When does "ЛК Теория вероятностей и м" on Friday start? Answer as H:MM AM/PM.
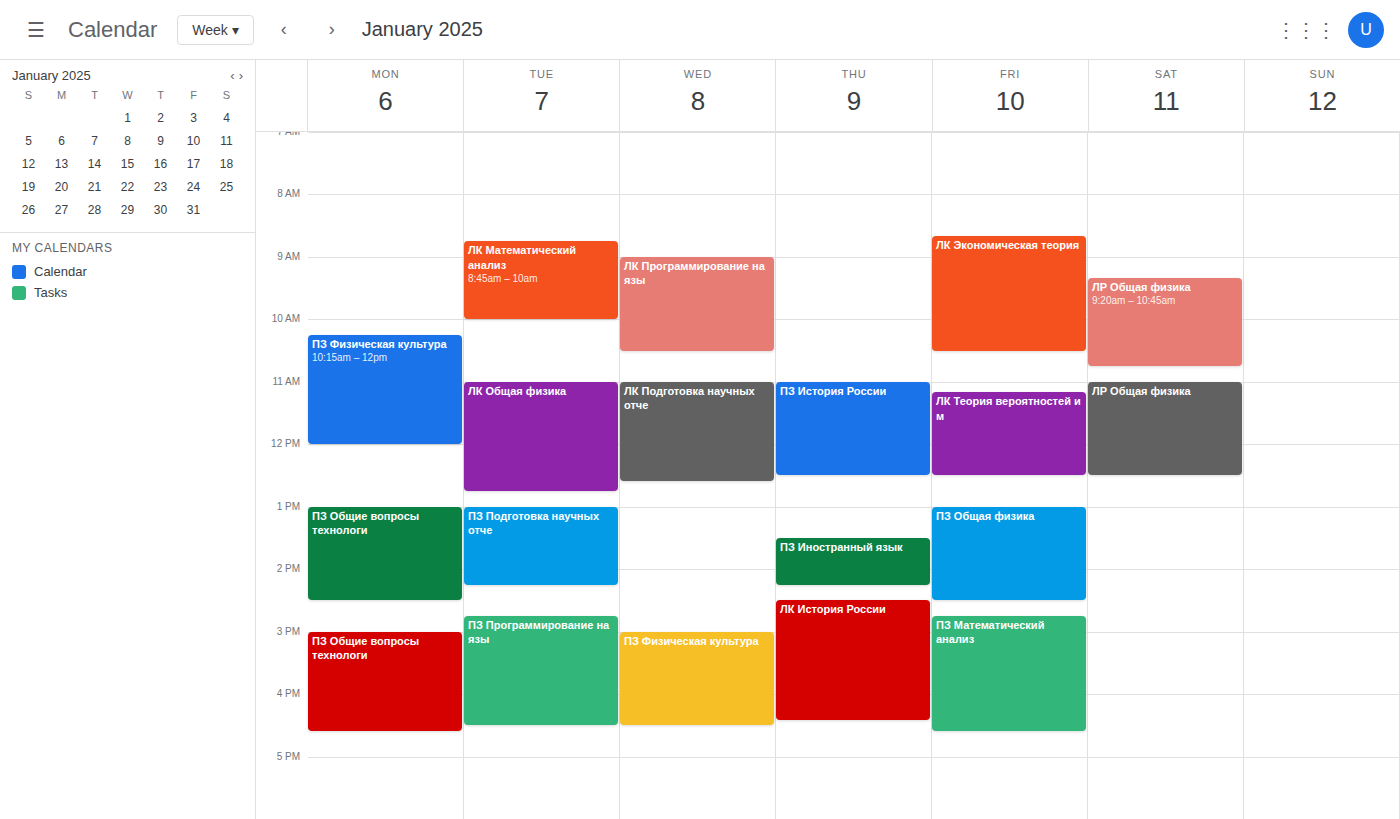
11:10 AM